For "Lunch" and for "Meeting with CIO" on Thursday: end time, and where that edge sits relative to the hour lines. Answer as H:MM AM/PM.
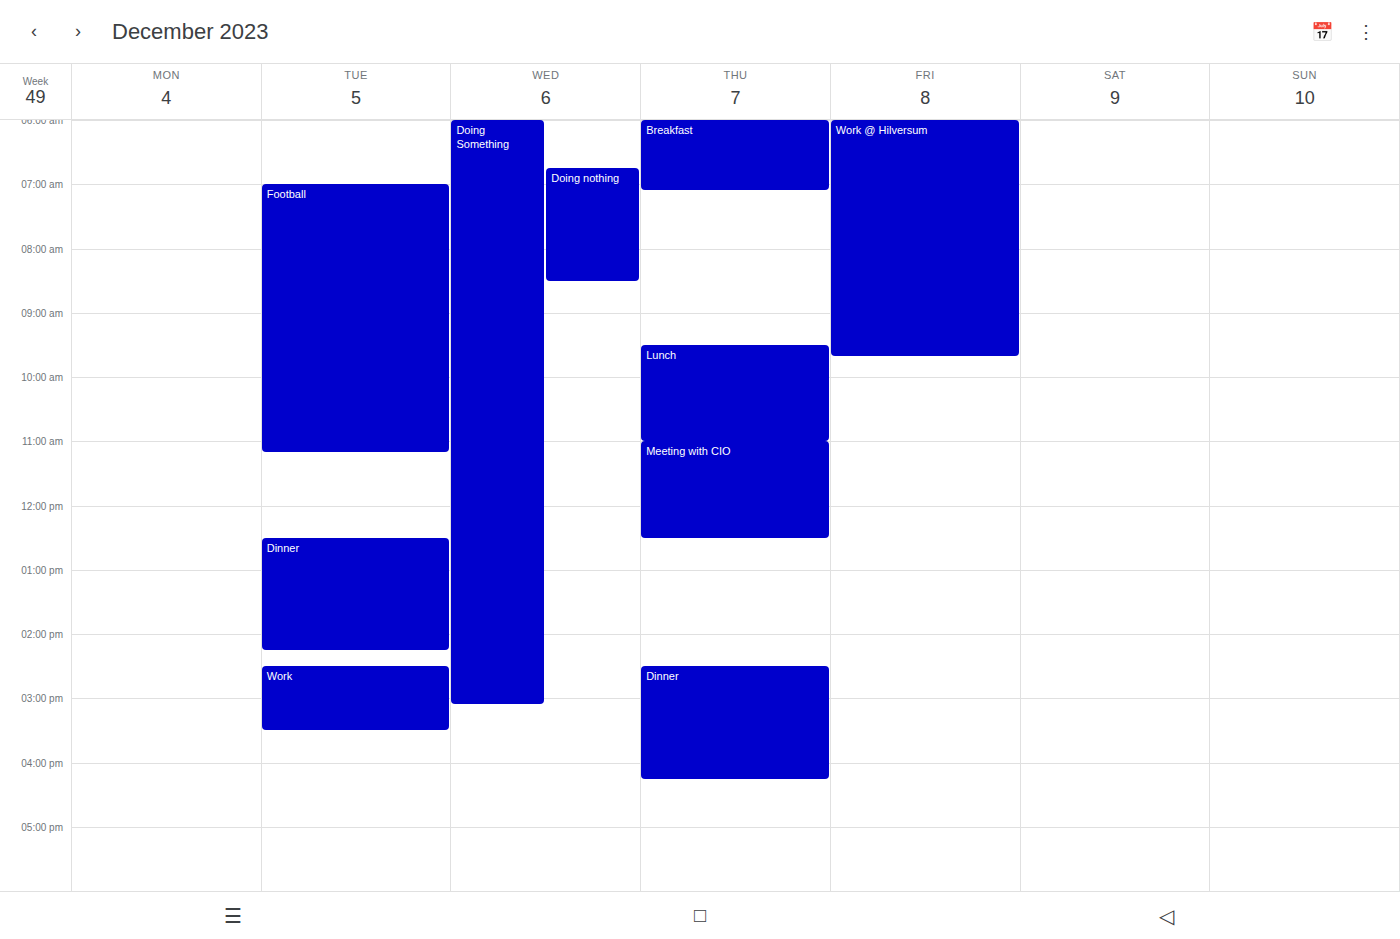
"Lunch": 11:00 AM, exactly on the 11 AM line. "Meeting with CIO": 12:30 PM, halfway between the 12 PM and 1 PM lines.